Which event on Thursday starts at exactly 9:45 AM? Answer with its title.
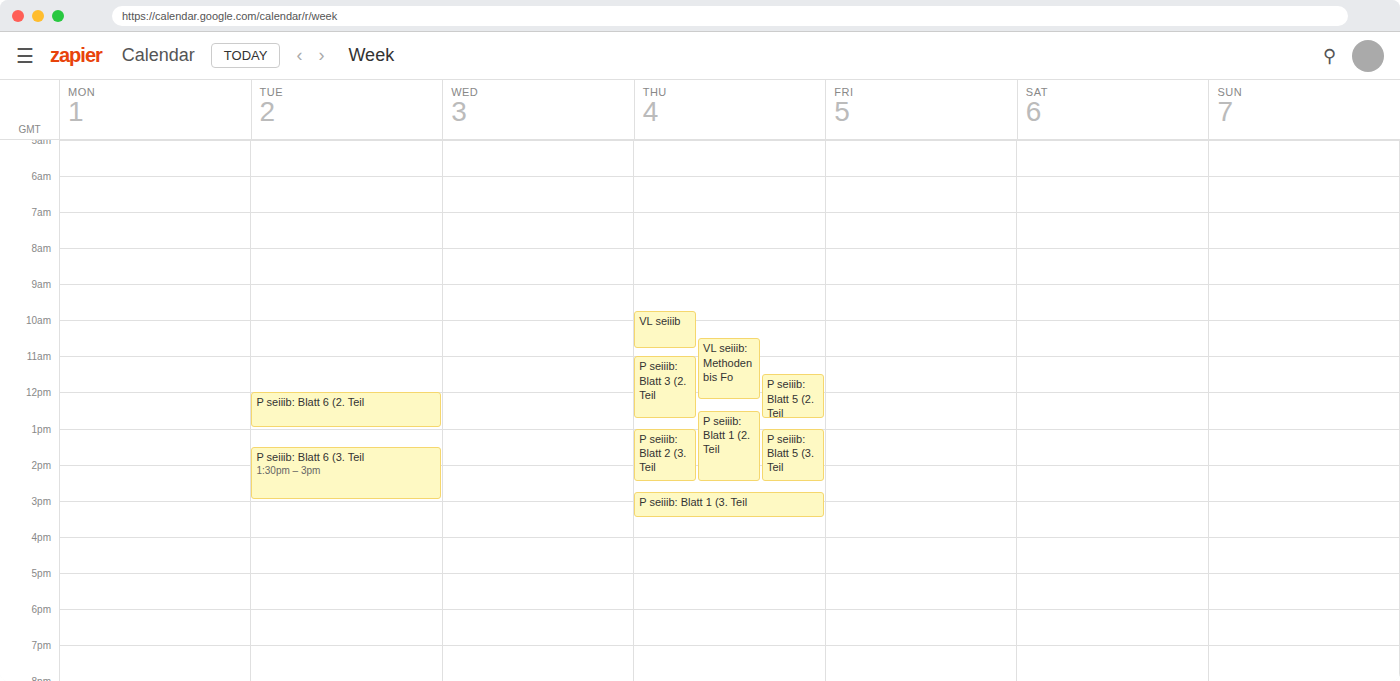
"VL seiiib"